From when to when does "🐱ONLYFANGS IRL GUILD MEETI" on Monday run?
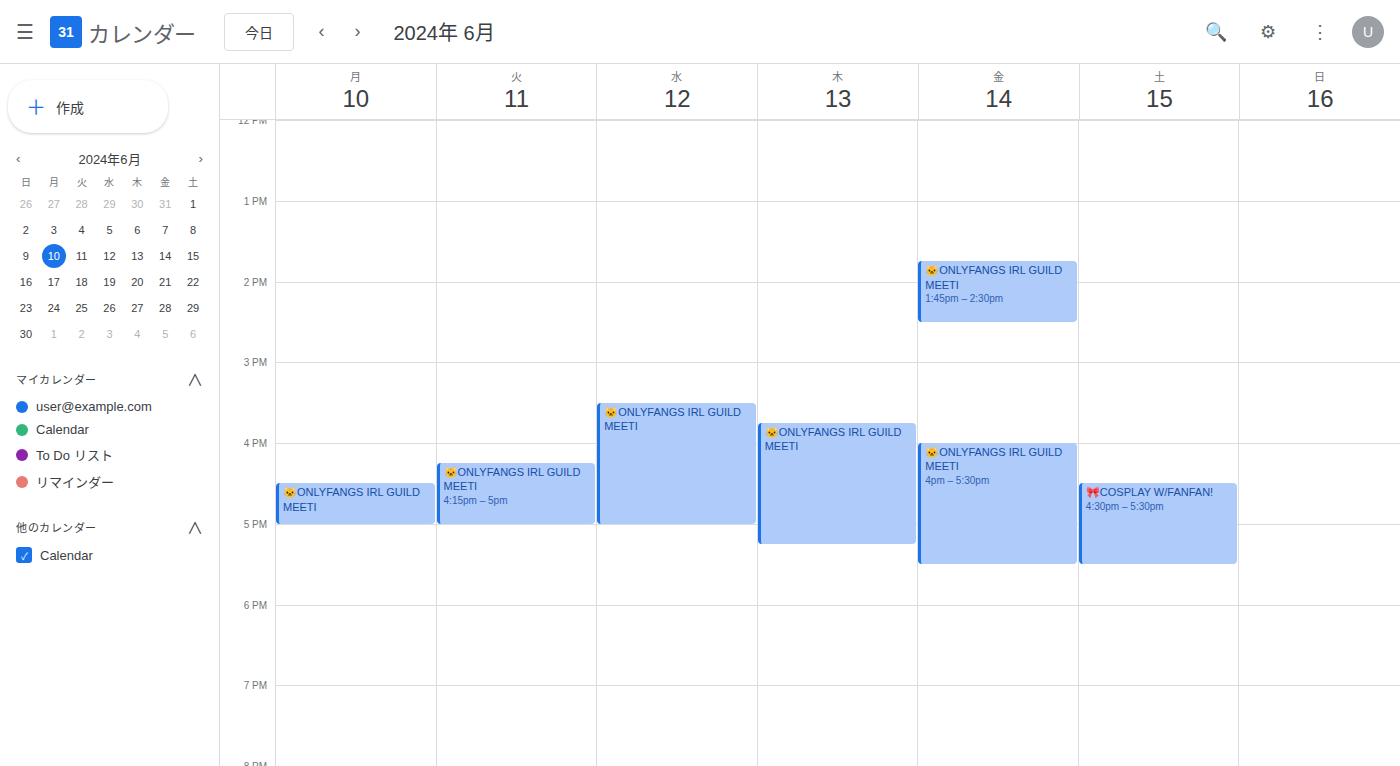
4:30 PM to 5:00 PM